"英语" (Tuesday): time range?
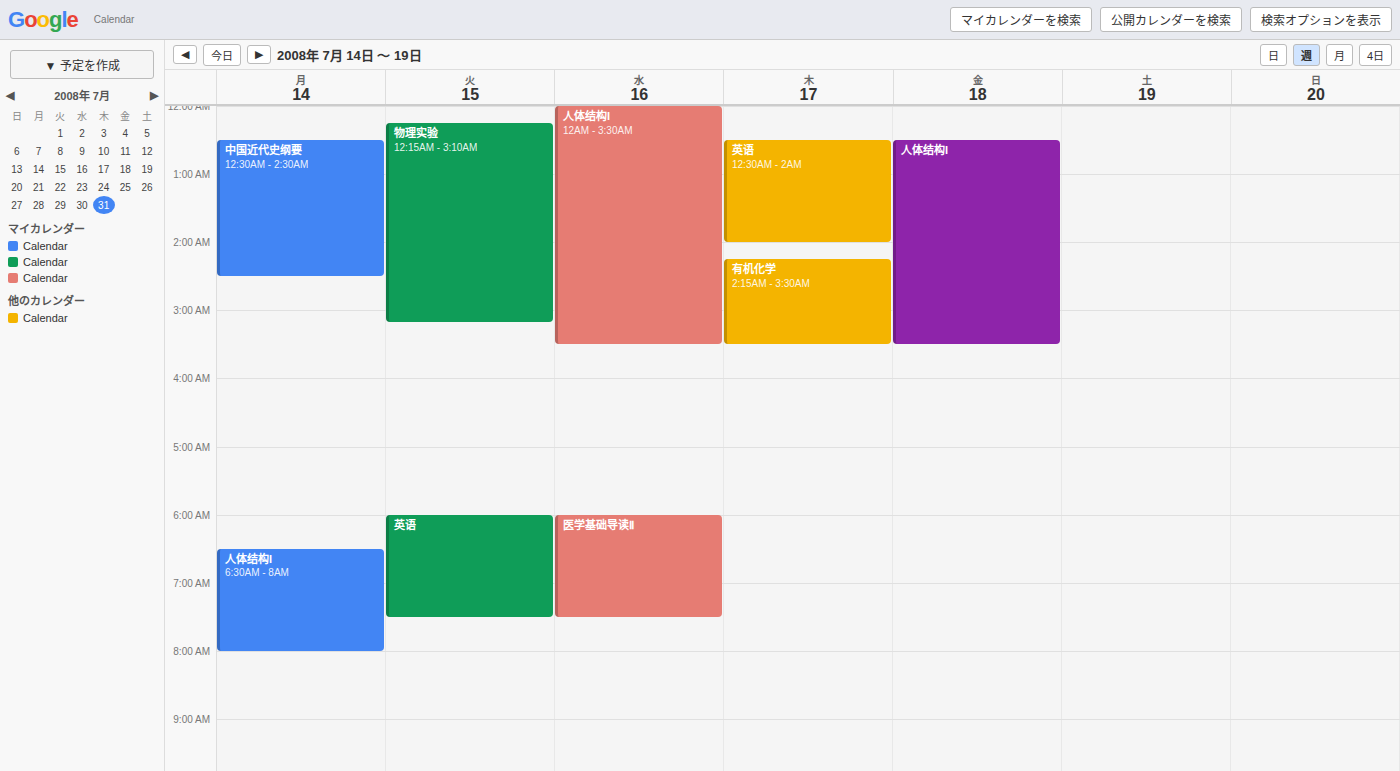
6:00 AM to 7:30 AM